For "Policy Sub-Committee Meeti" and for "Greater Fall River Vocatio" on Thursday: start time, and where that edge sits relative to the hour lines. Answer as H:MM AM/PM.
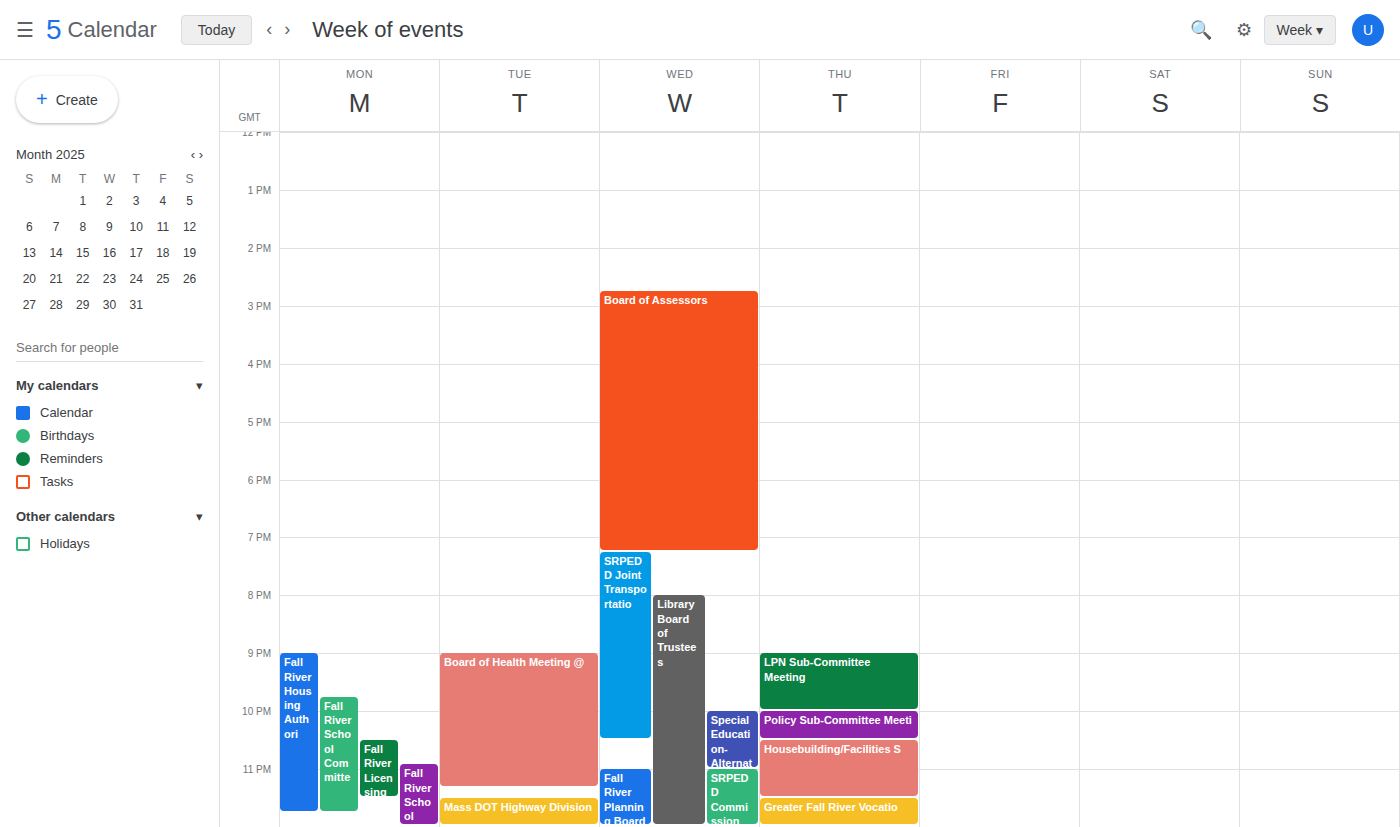
"Policy Sub-Committee Meeti": 10:00 PM, exactly on the 10 PM line. "Greater Fall River Vocatio": 11:30 PM, halfway between the 11 PM and 12 AM lines.